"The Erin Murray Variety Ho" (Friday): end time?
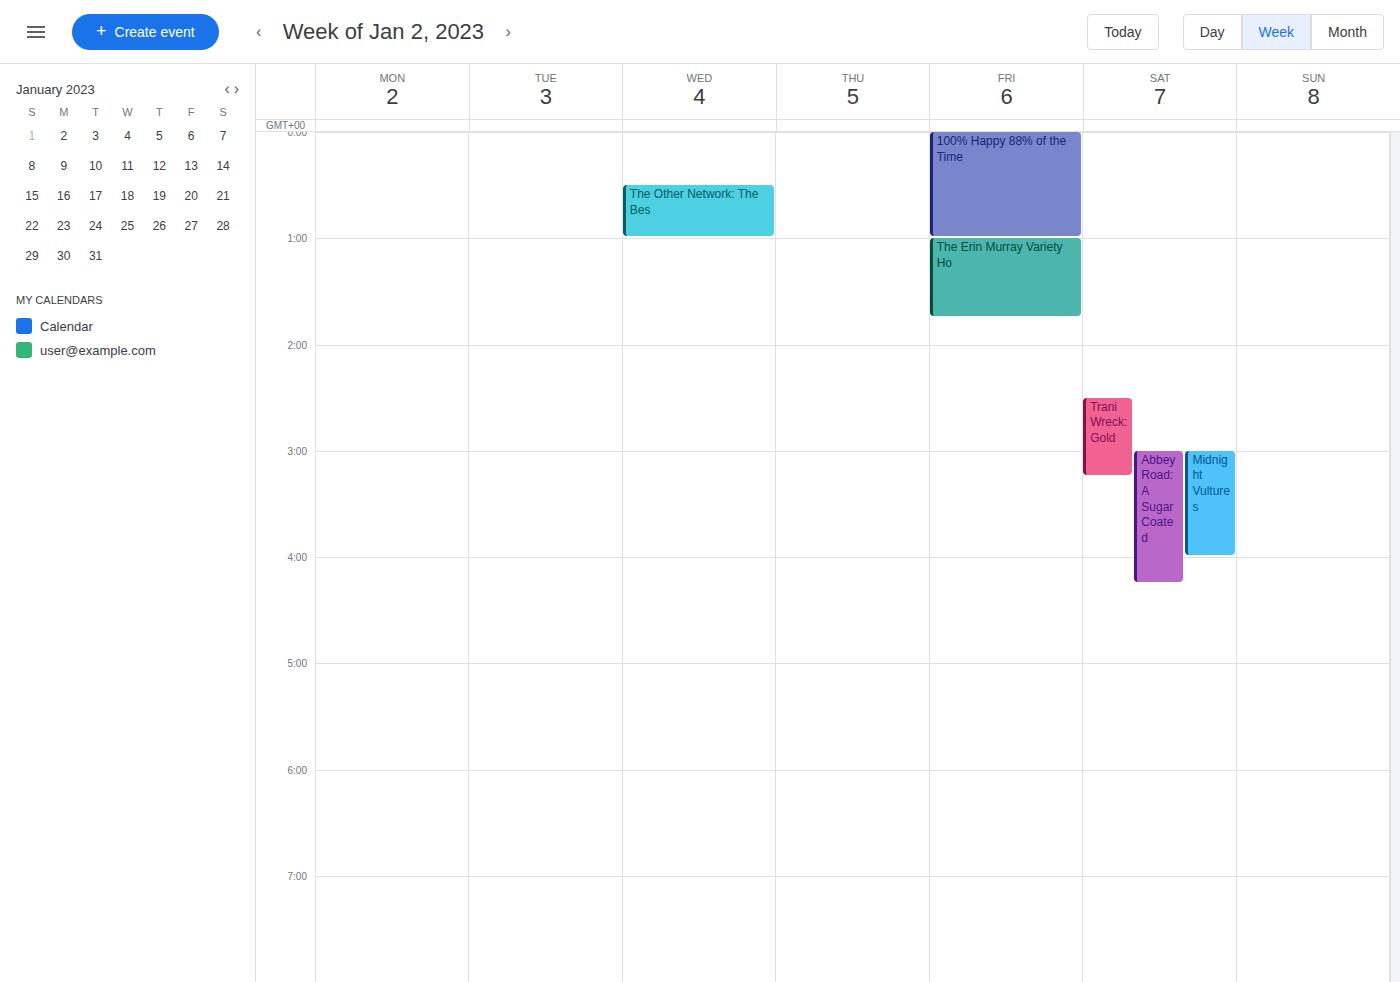
1:45 AM